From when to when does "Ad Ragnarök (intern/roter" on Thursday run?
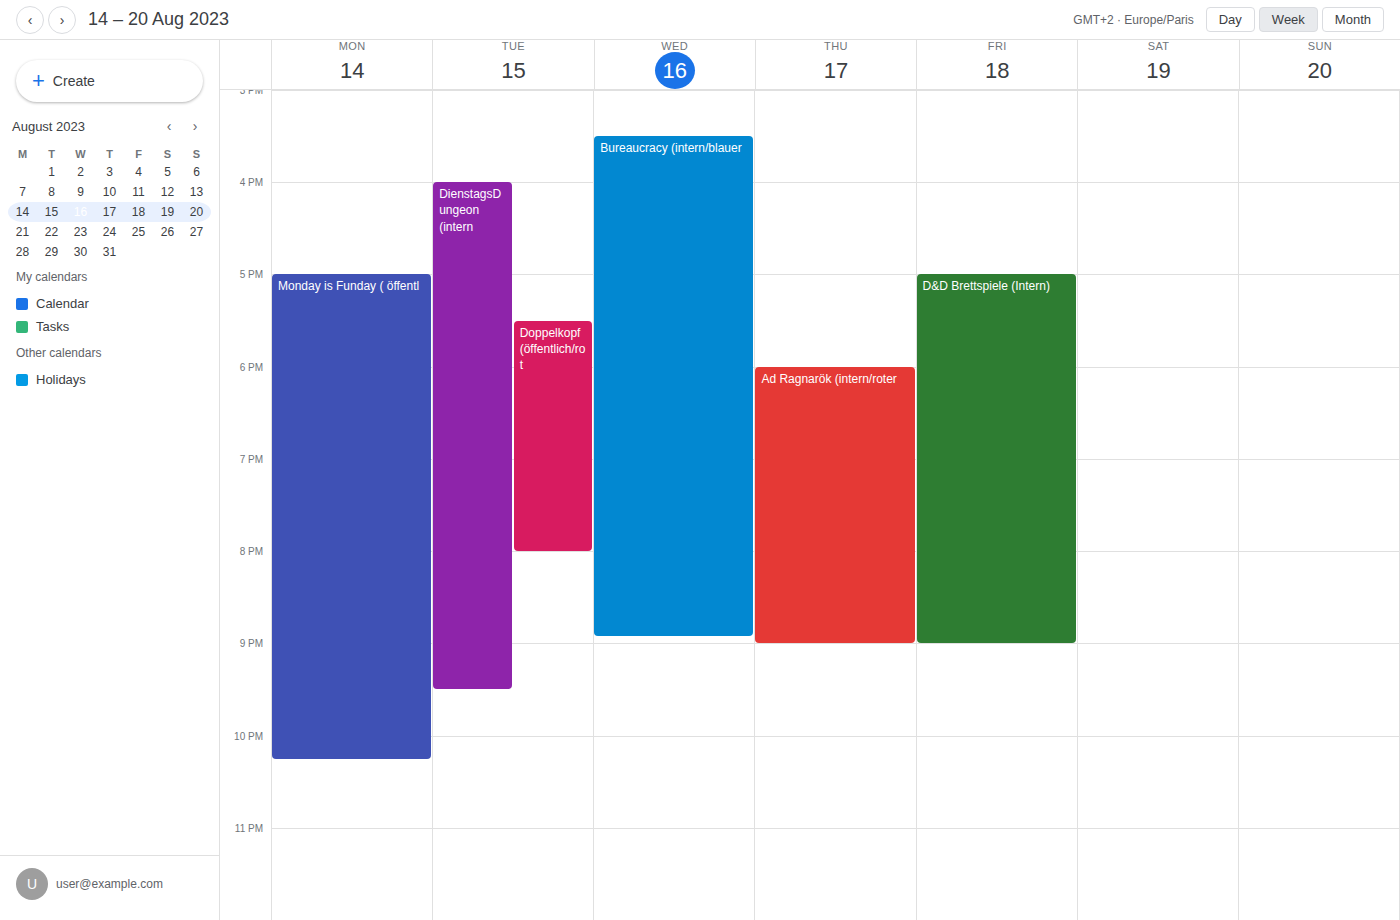
6:00 PM to 9:00 PM